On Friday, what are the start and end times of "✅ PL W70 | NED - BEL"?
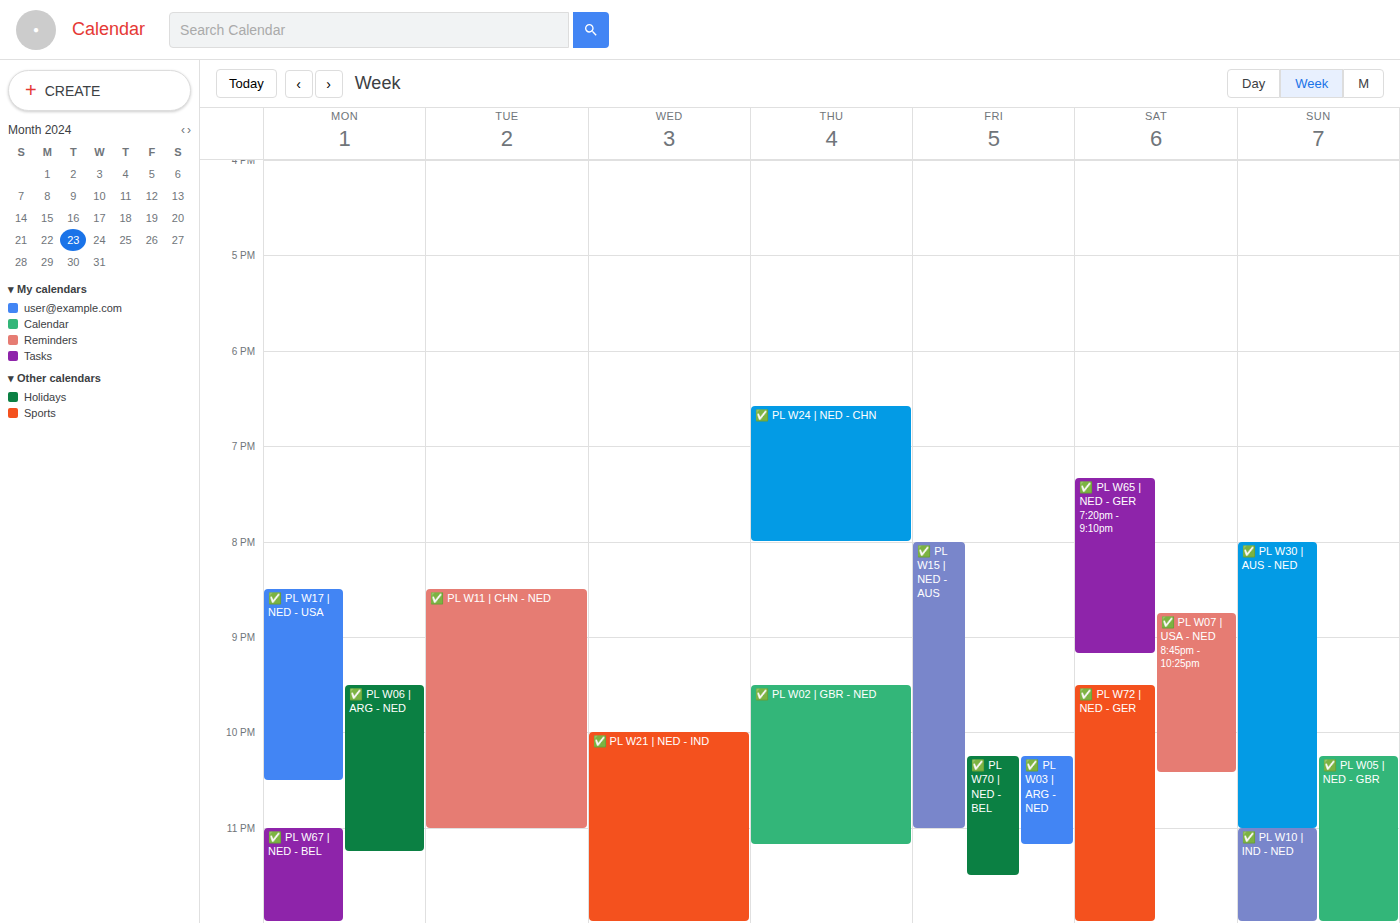
10:15 PM to 11:30 PM